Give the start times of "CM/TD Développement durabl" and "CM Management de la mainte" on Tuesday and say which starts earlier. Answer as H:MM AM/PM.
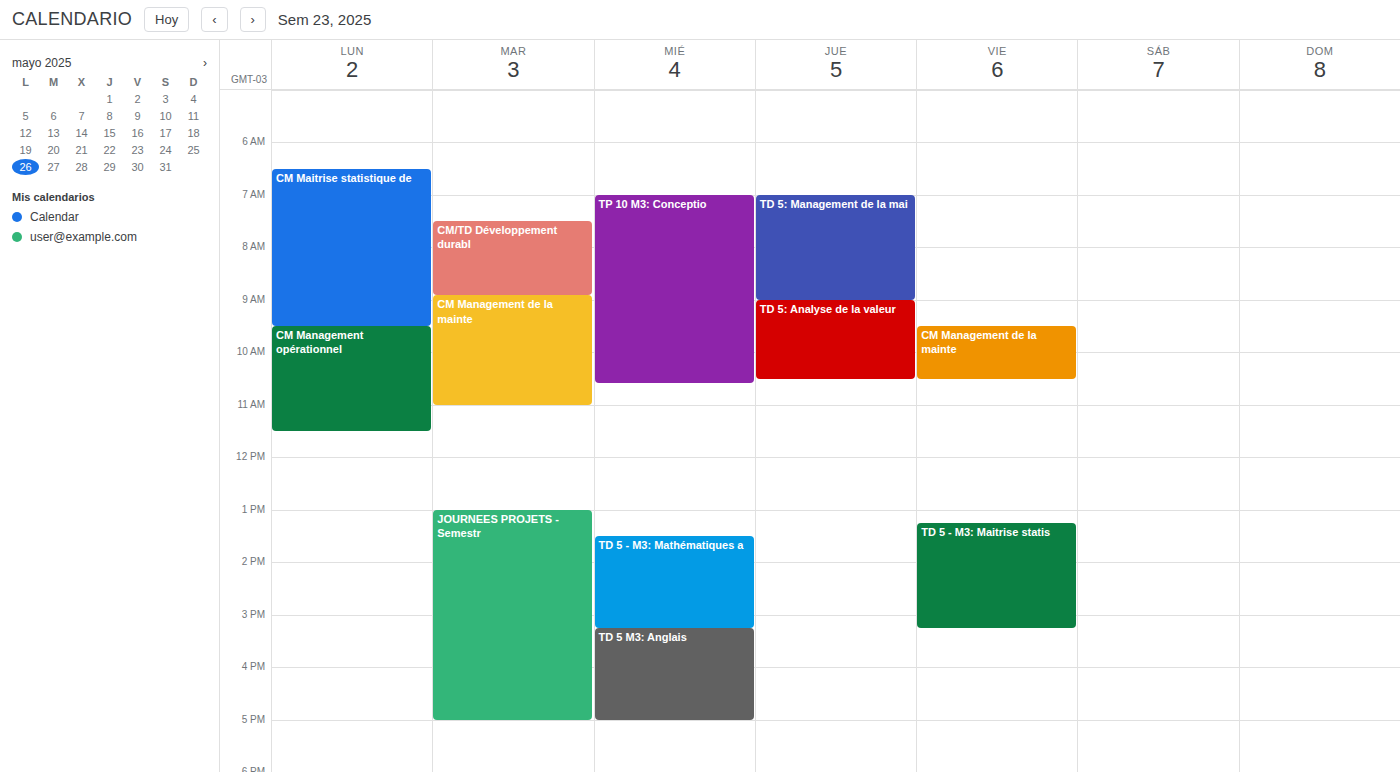
"CM/TD Développement durabl" 7:30 AM; "CM Management de la mainte" 8:55 AM.